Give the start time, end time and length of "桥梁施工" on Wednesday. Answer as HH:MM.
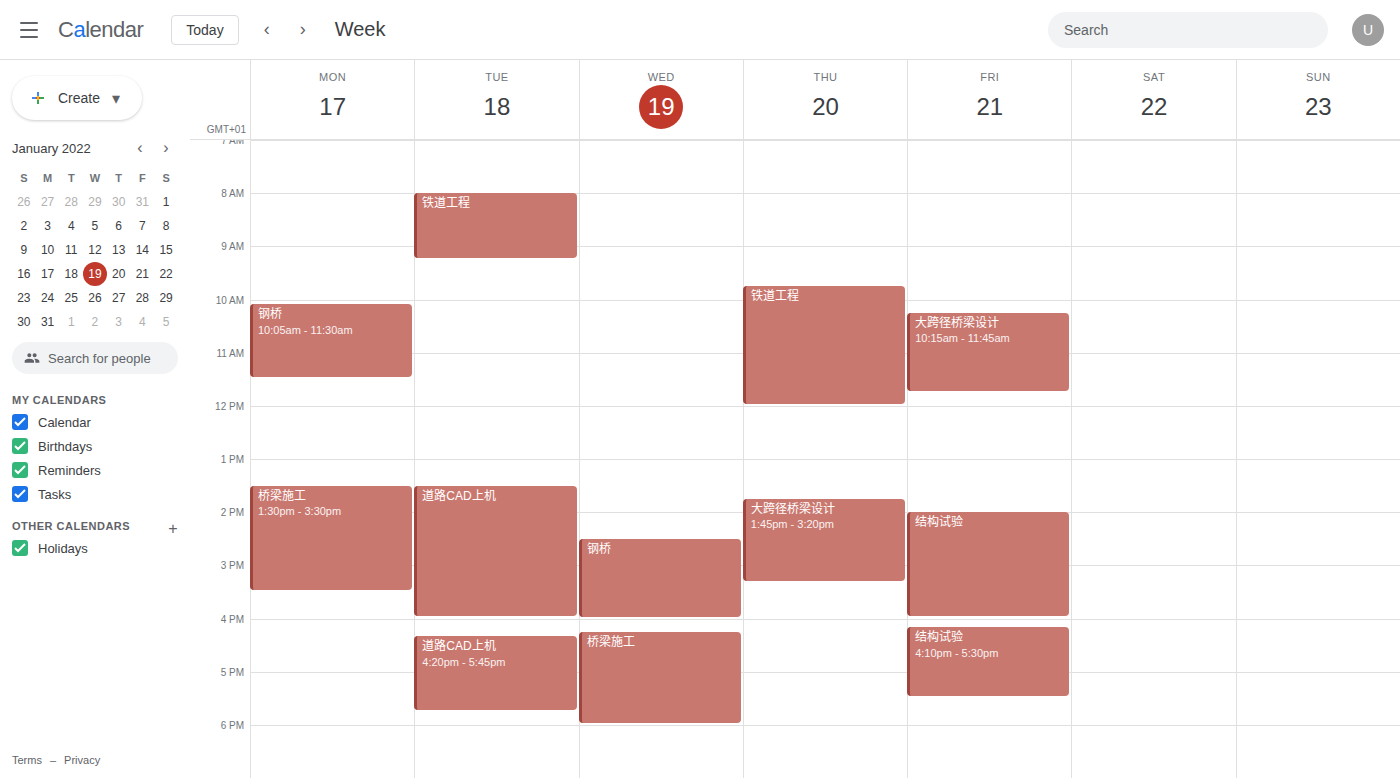
16:15 to 18:00, 1 hour 45 minutes